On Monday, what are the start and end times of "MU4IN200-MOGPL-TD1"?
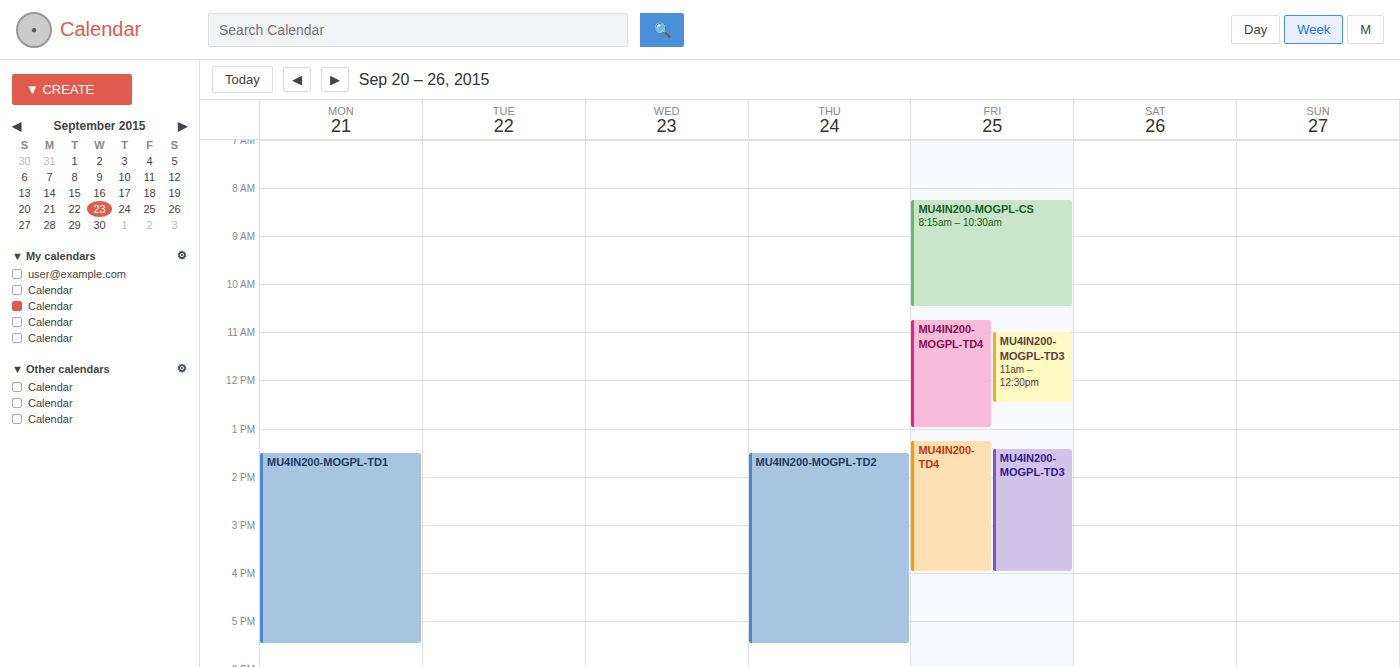
1:30 PM to 5:30 PM